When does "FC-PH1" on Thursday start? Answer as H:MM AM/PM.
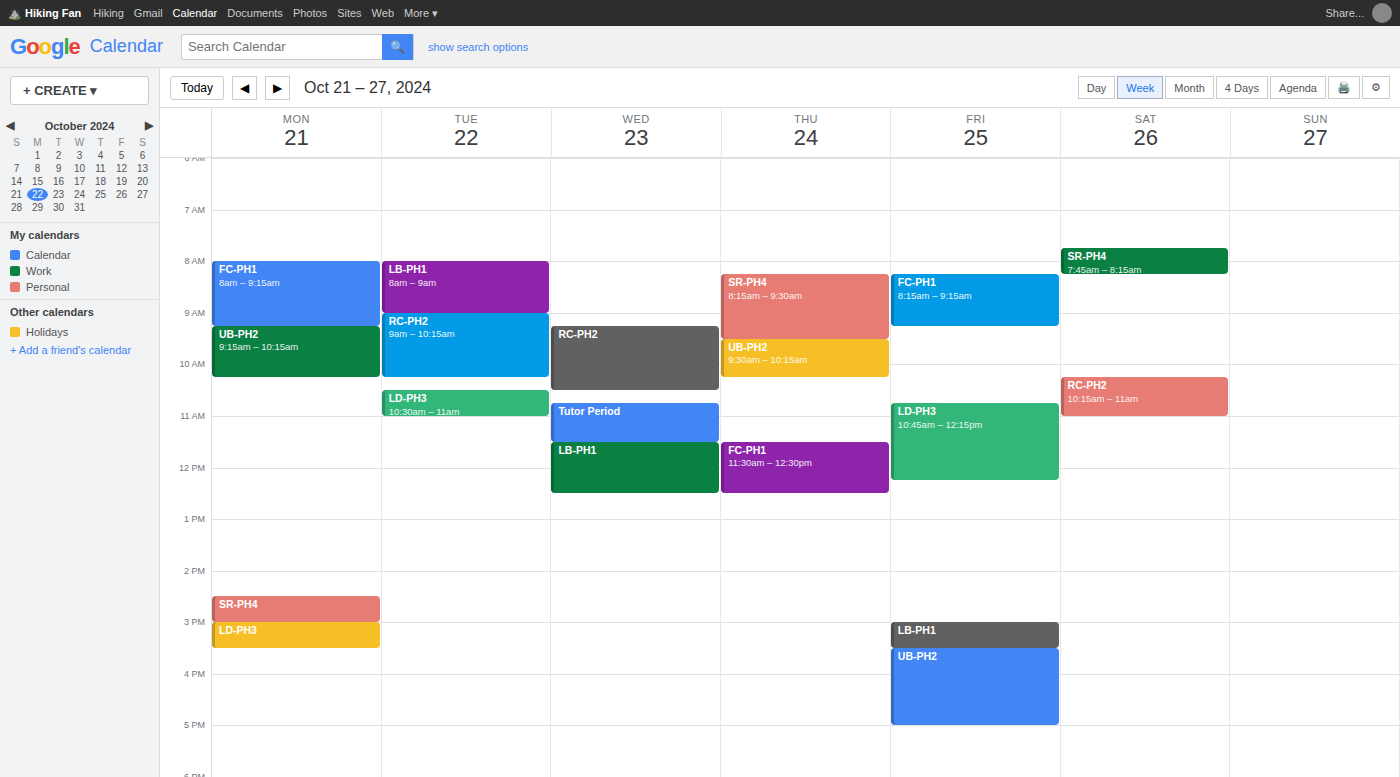
11:30 AM